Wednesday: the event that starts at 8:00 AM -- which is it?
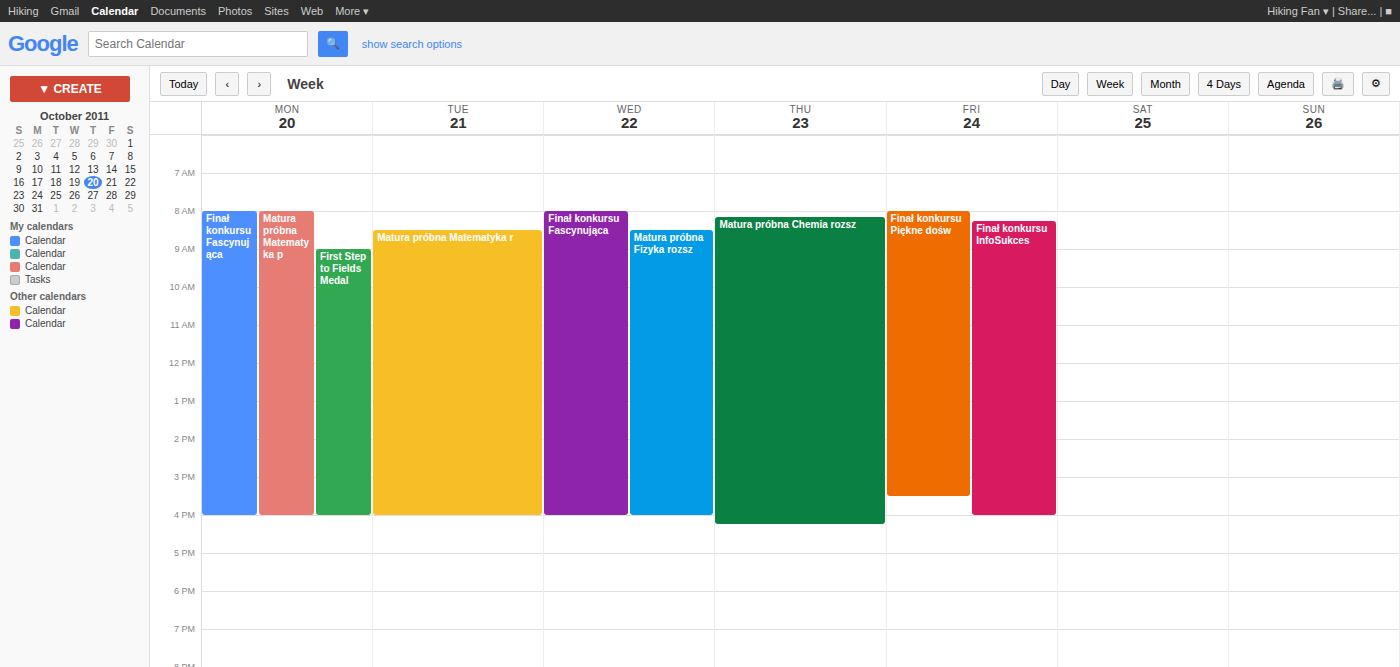
"Finał konkursu Fascynująca"